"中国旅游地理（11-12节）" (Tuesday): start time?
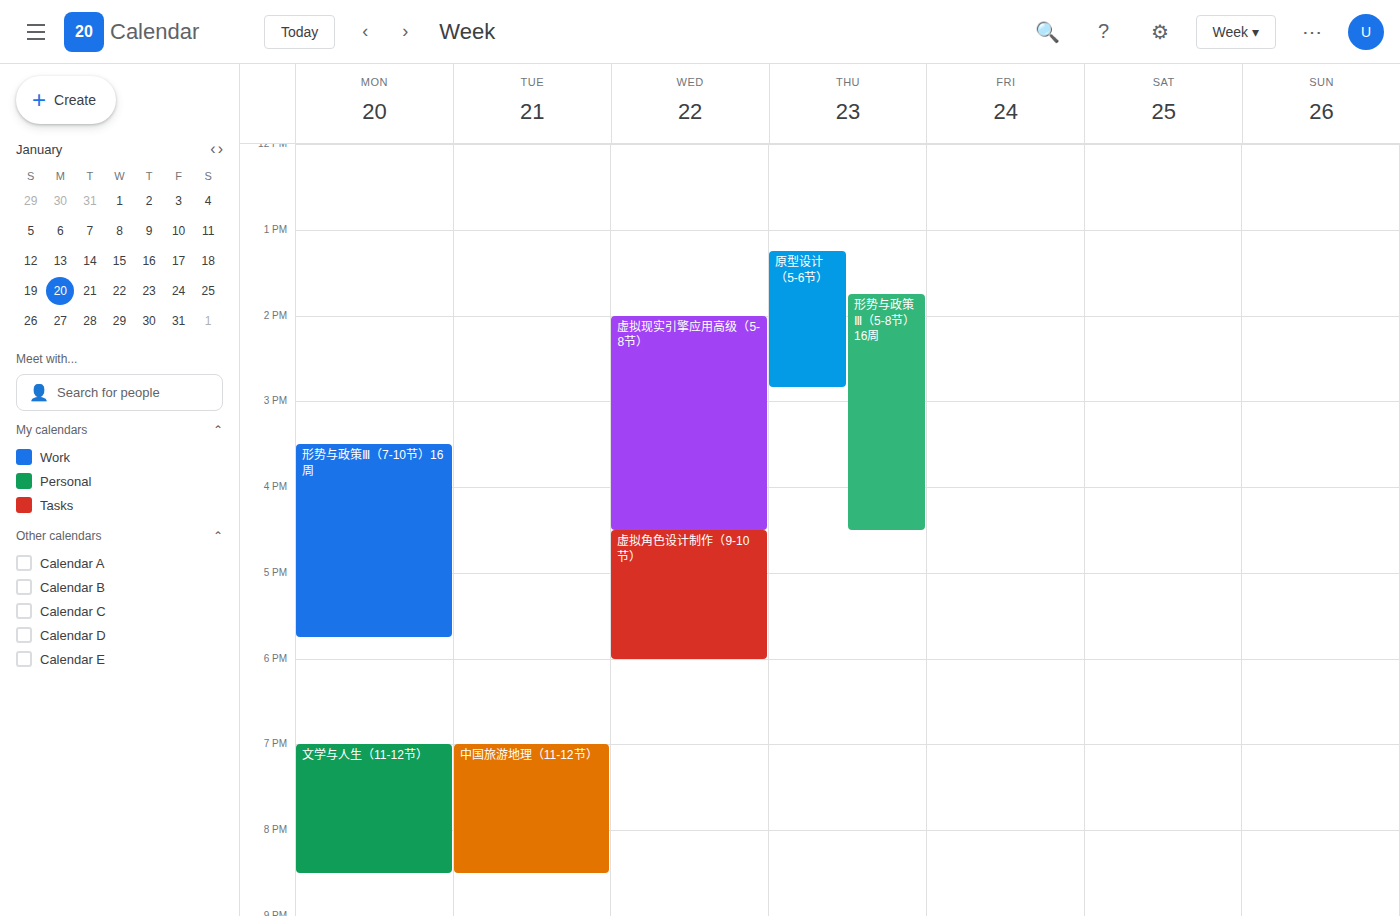
19:00